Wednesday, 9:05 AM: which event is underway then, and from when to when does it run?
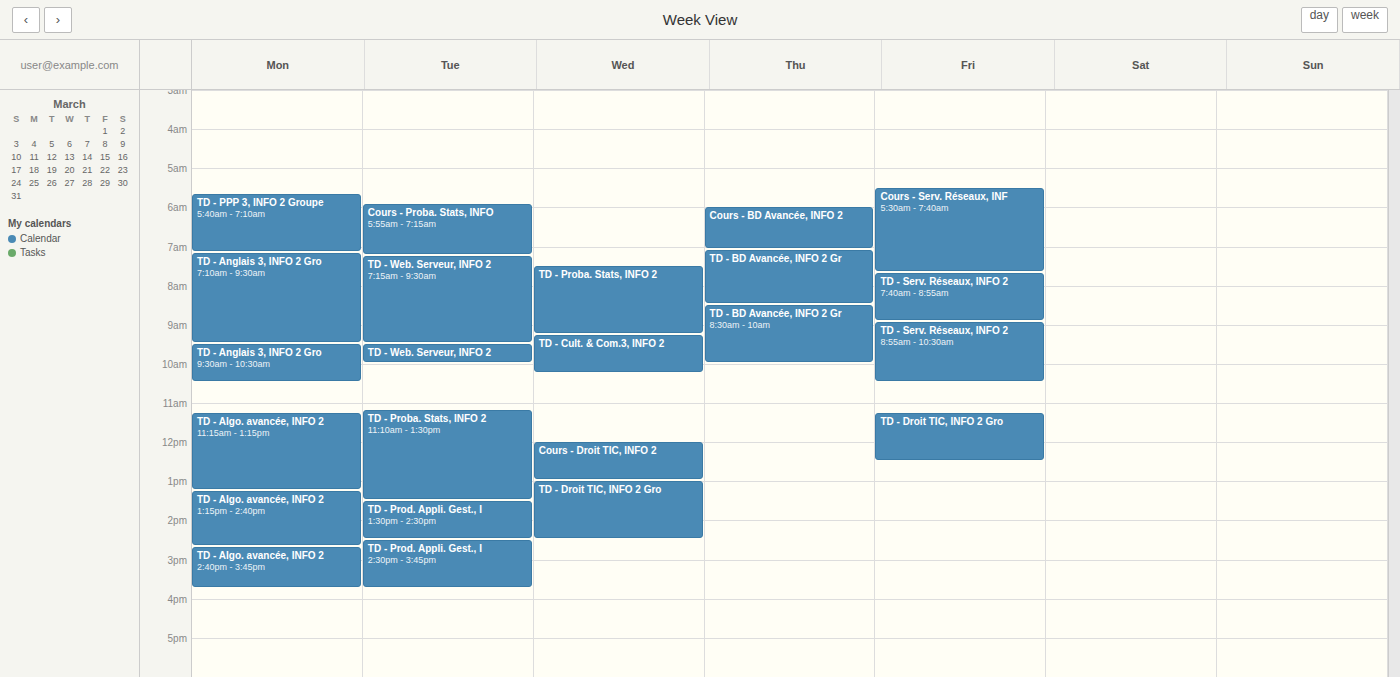
"TD - Proba. Stats, INFO 2", 7:30 AM to 9:15 AM